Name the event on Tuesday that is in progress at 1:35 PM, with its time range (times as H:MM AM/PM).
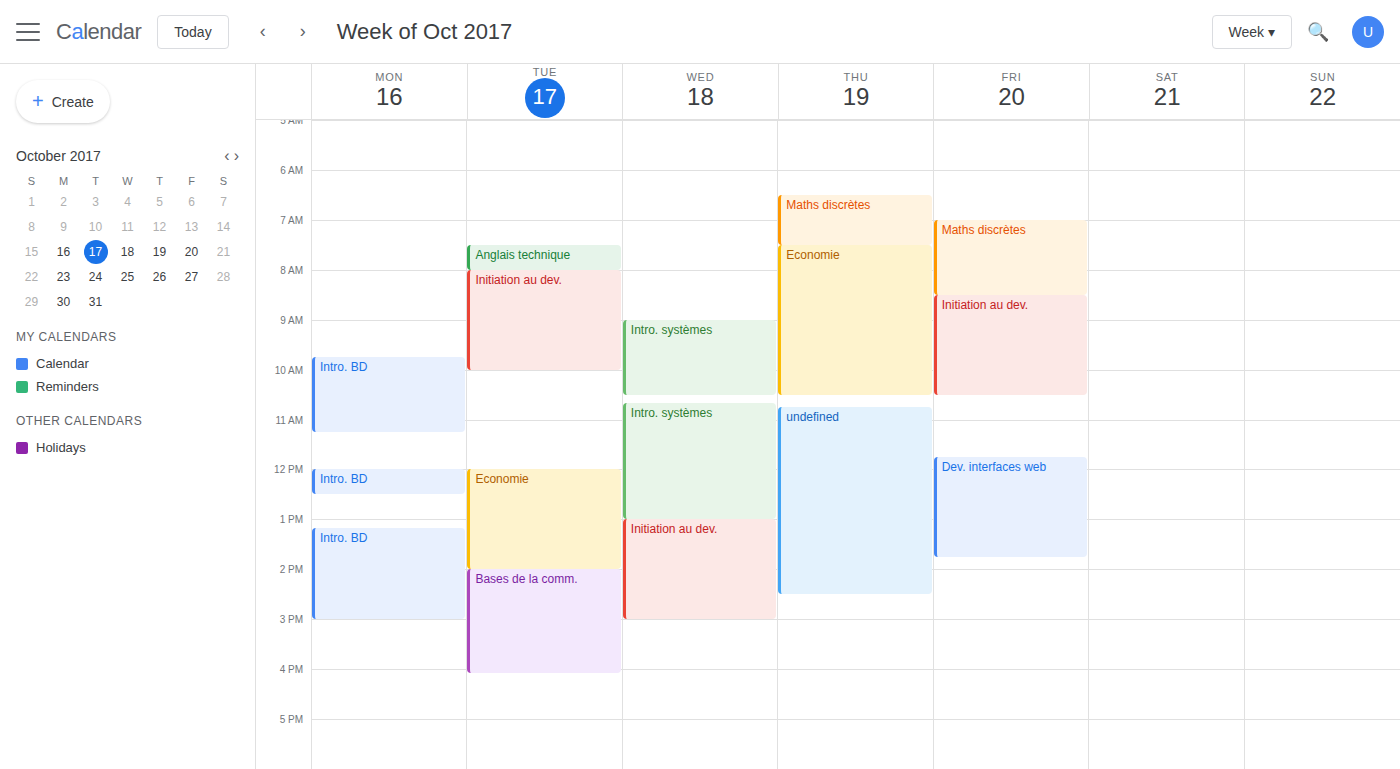
"Economie", 12:00 PM to 2:00 PM